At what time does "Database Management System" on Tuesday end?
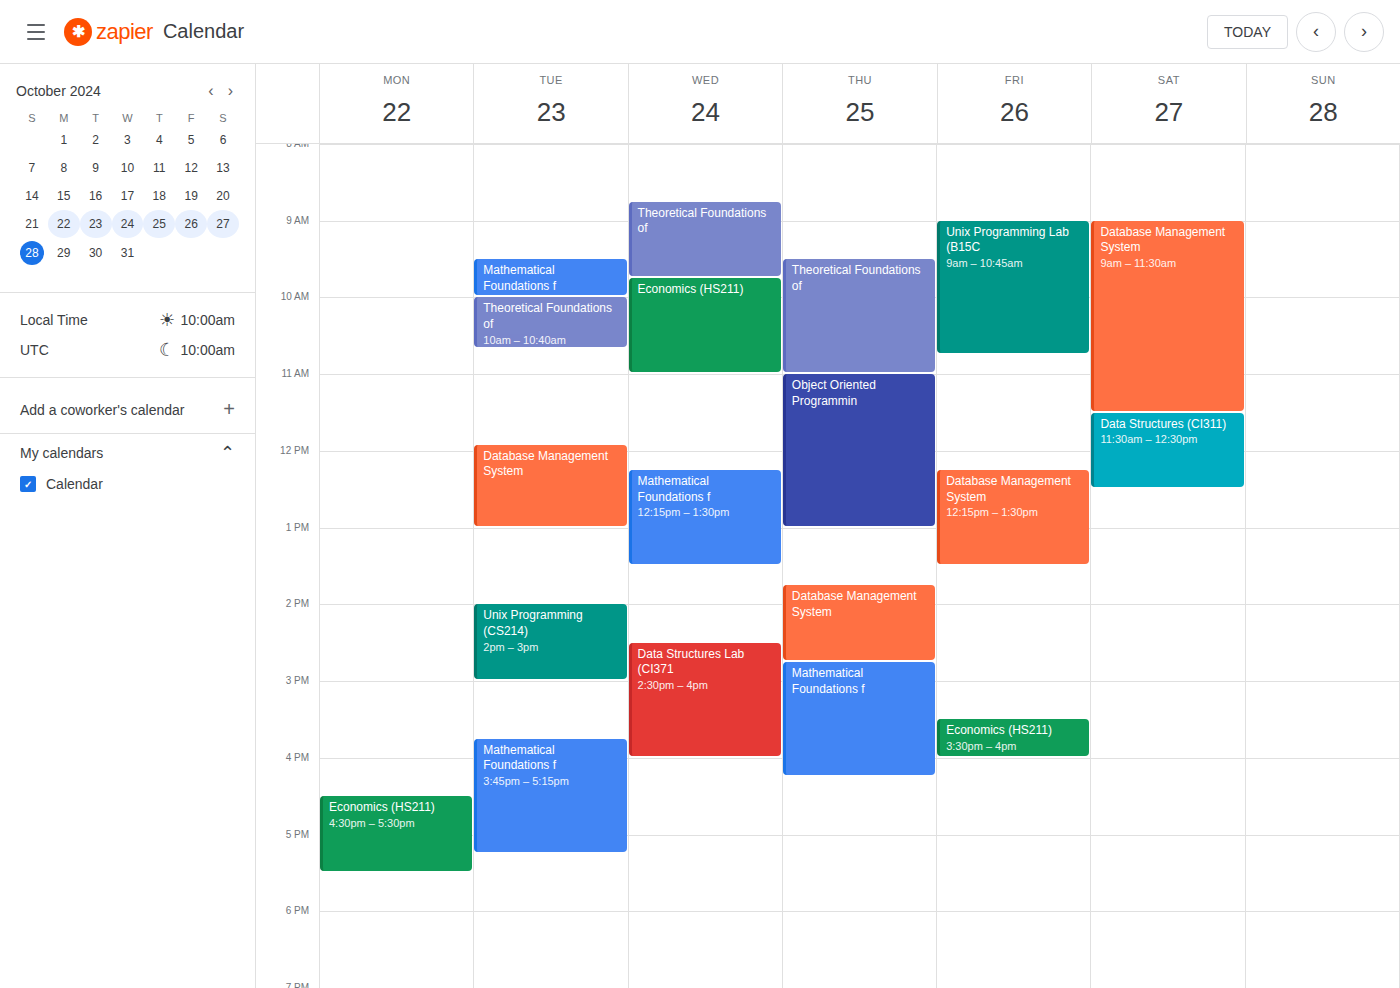
1:00 PM